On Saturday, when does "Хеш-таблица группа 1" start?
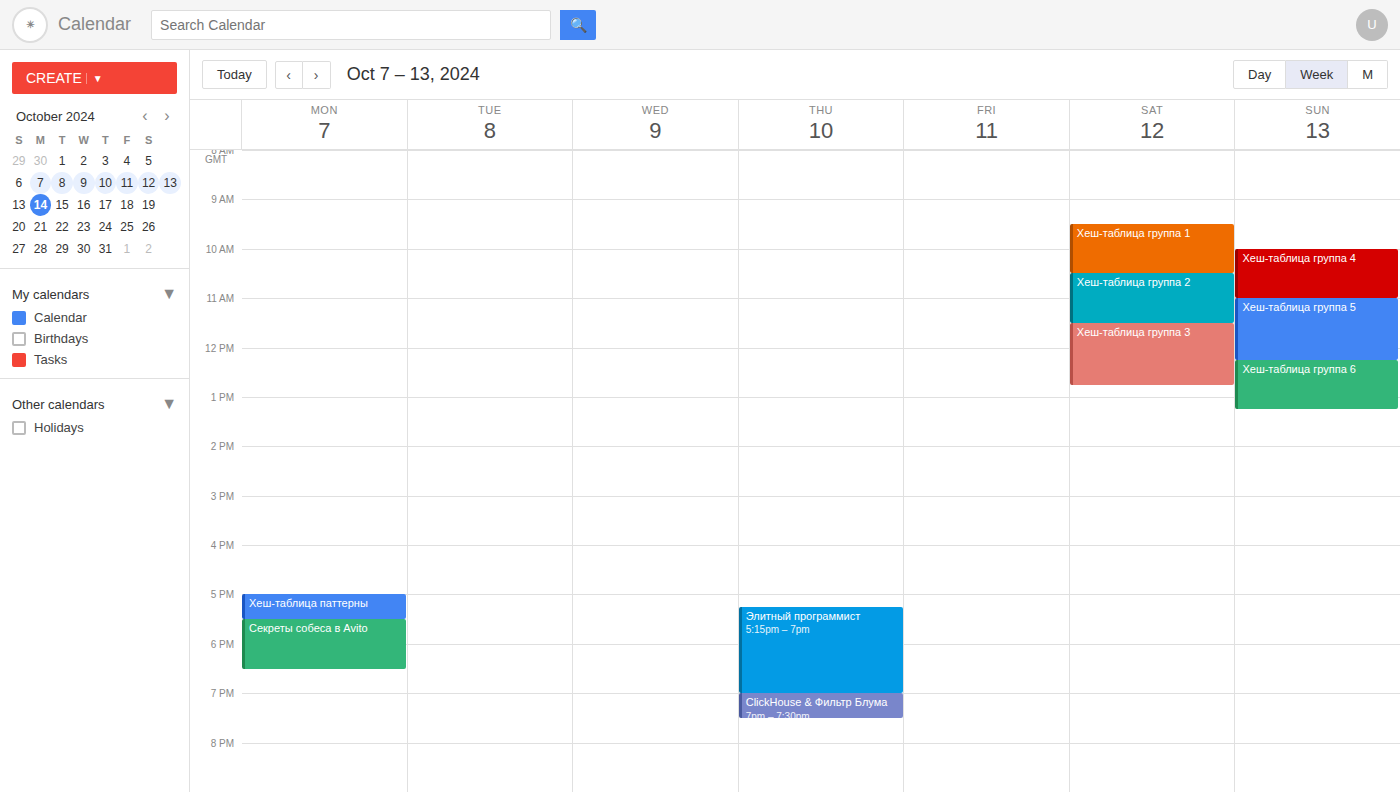
9:30 AM